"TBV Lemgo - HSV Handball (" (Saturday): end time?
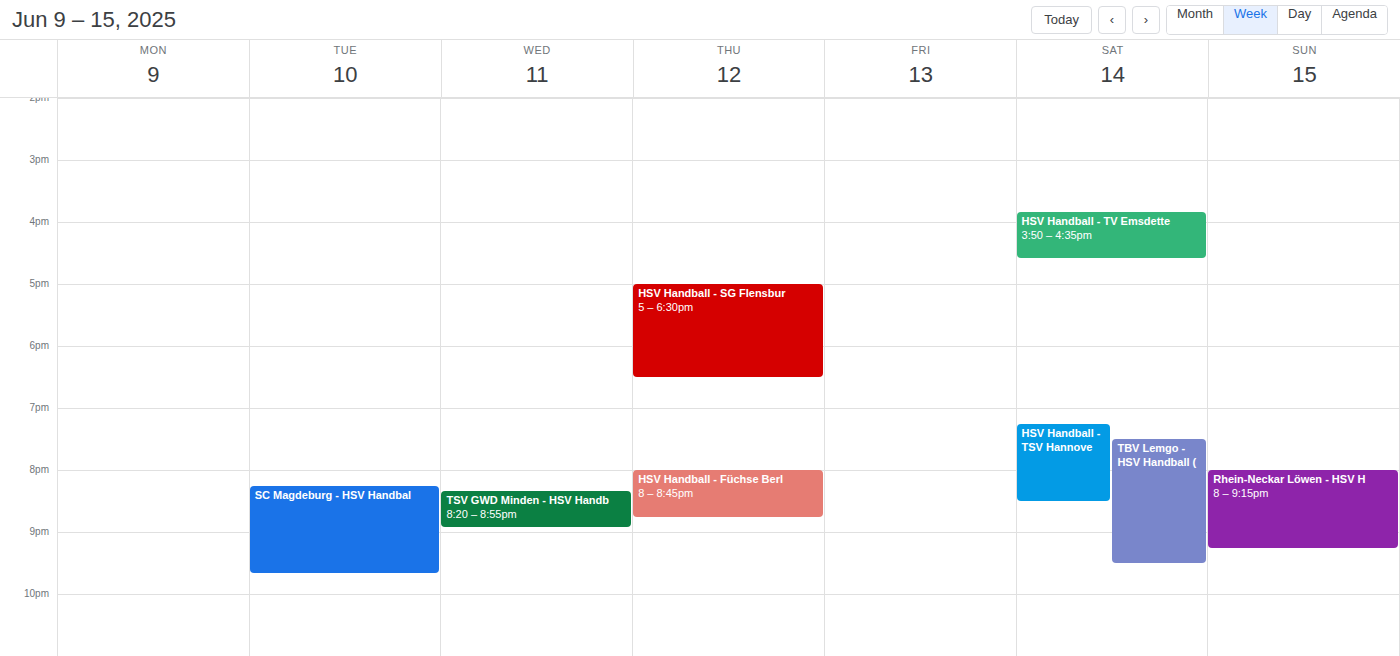
9:30 PM